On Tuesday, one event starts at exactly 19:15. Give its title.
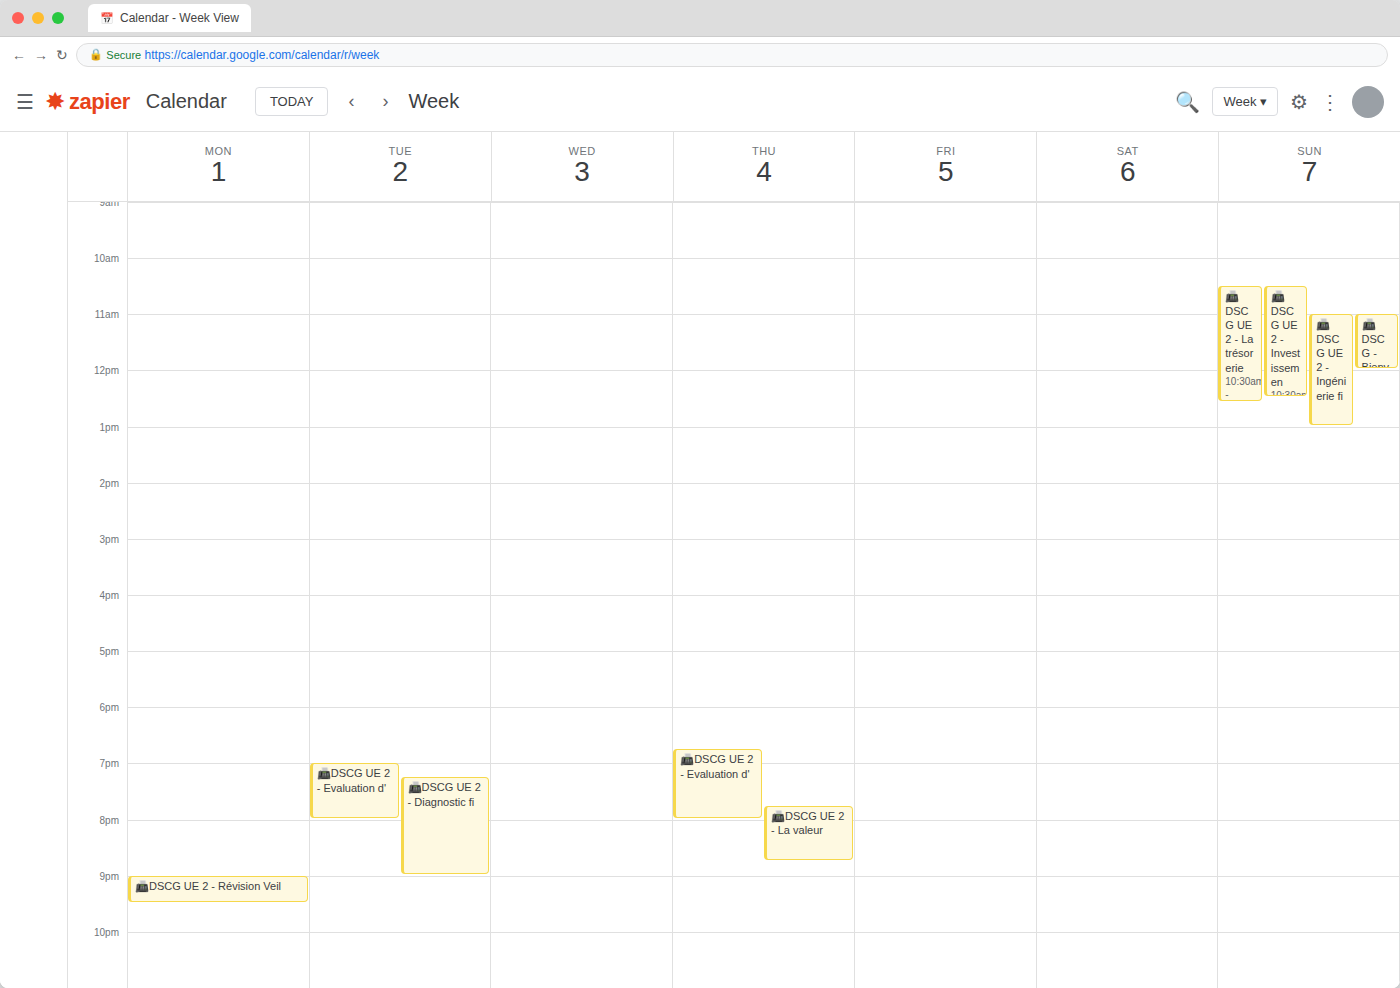
"📠DSCG UE 2 - Diagnostic fi"